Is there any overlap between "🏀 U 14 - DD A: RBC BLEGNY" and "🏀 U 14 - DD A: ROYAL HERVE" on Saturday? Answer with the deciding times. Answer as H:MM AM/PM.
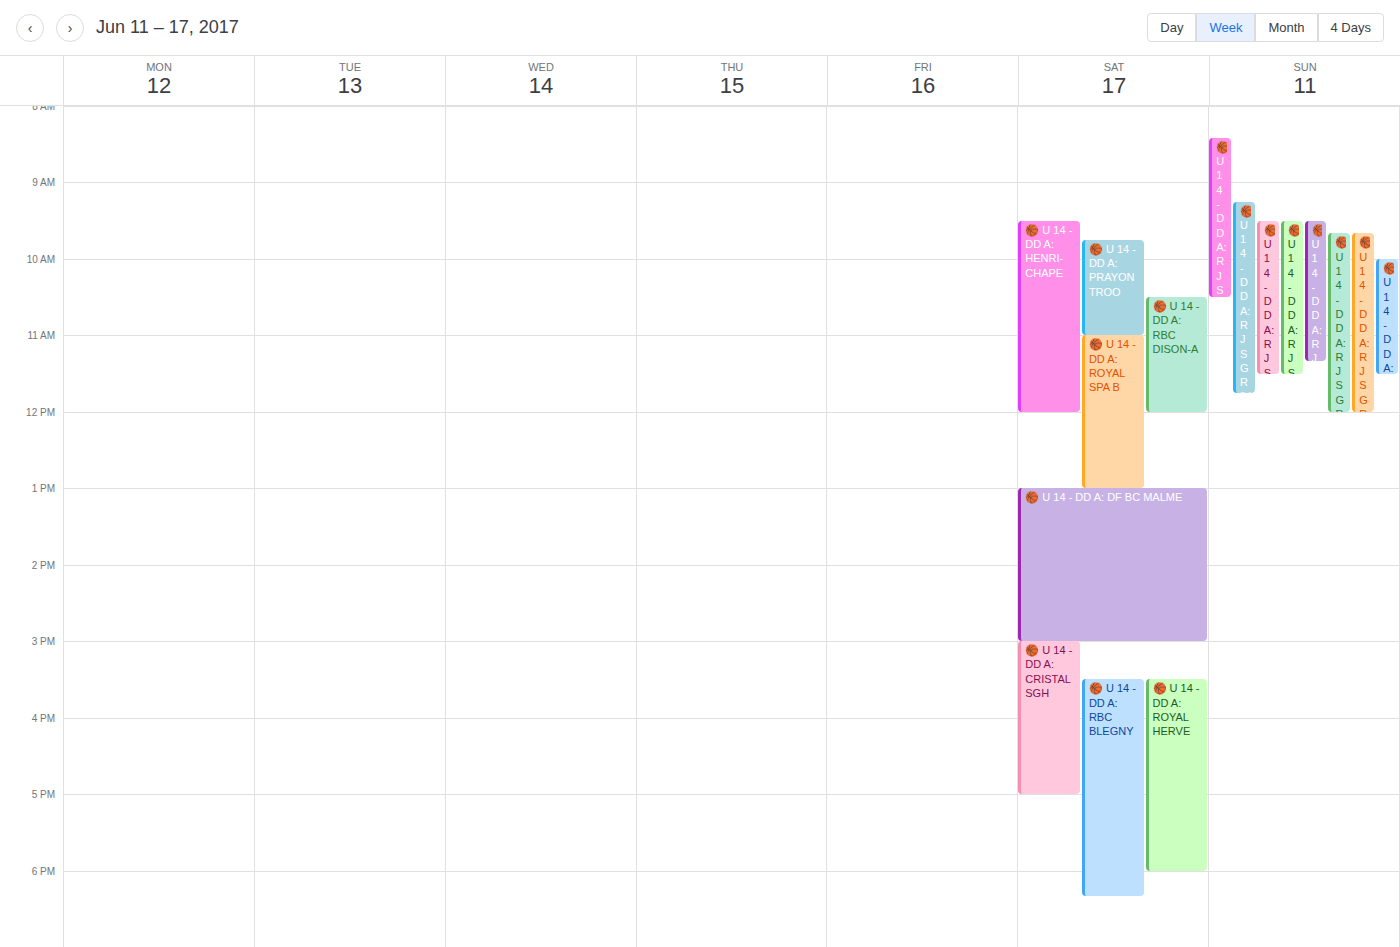
"🏀 U 14 - DD A: RBC BLEGNY" starts at 3:30 PM, before "🏀 U 14 - DD A: ROYAL HERVE" ends at 6:00 PM -- they overlap.